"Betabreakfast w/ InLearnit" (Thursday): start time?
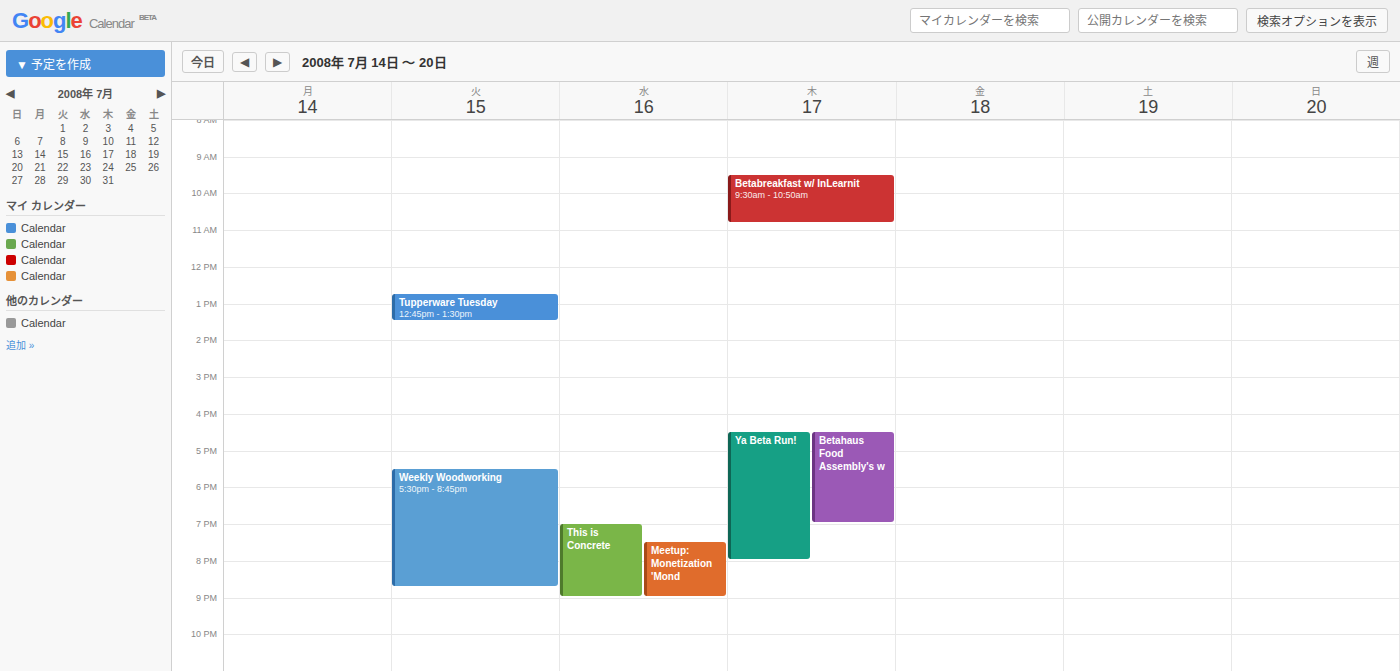
9:30 AM